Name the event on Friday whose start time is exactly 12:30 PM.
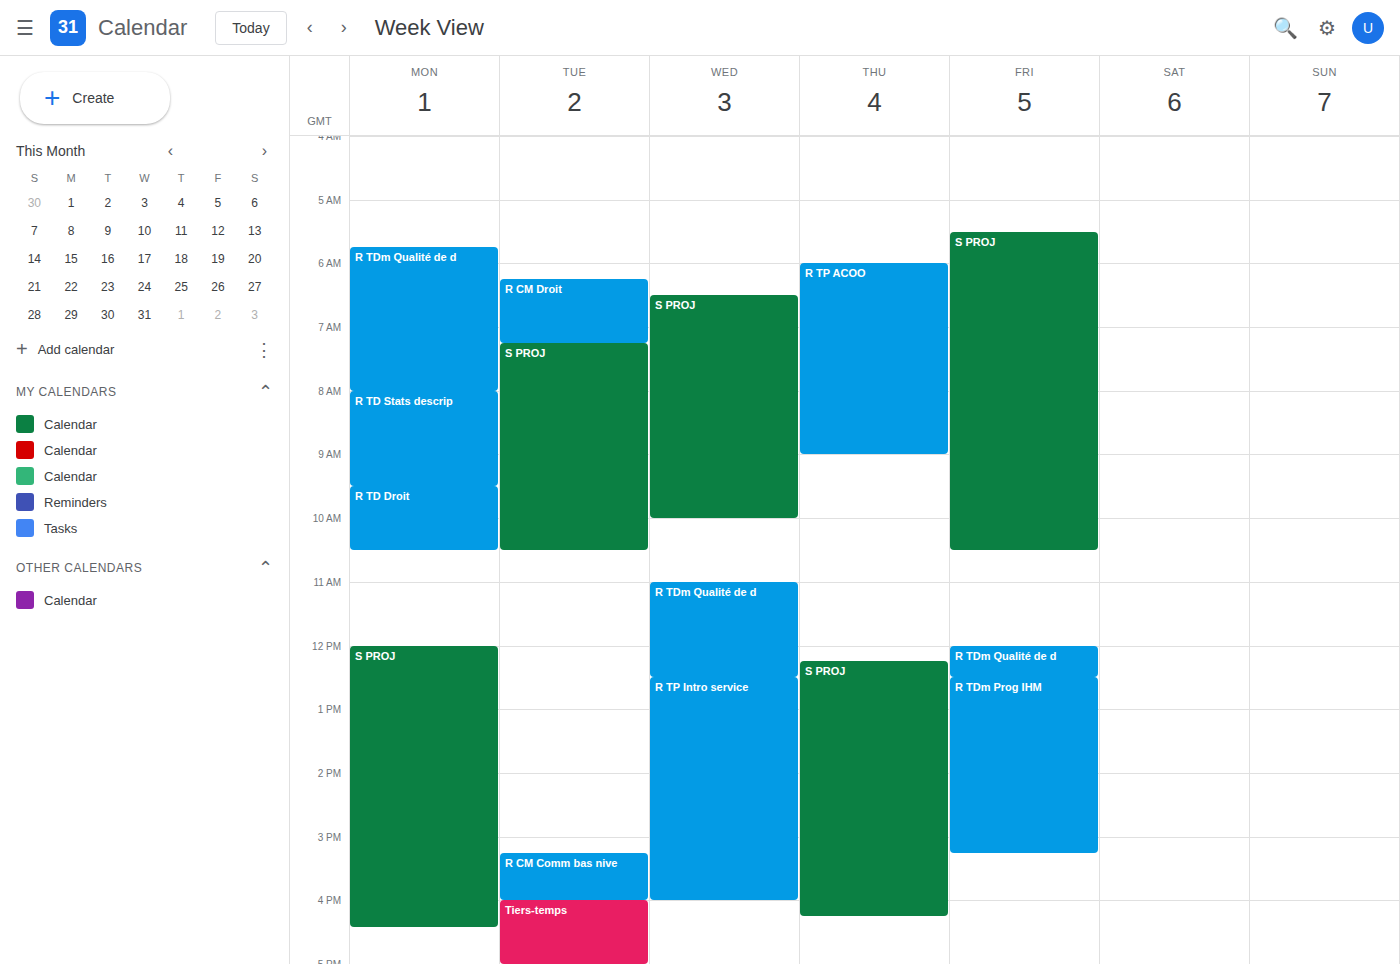
"R TDm Prog IHM"